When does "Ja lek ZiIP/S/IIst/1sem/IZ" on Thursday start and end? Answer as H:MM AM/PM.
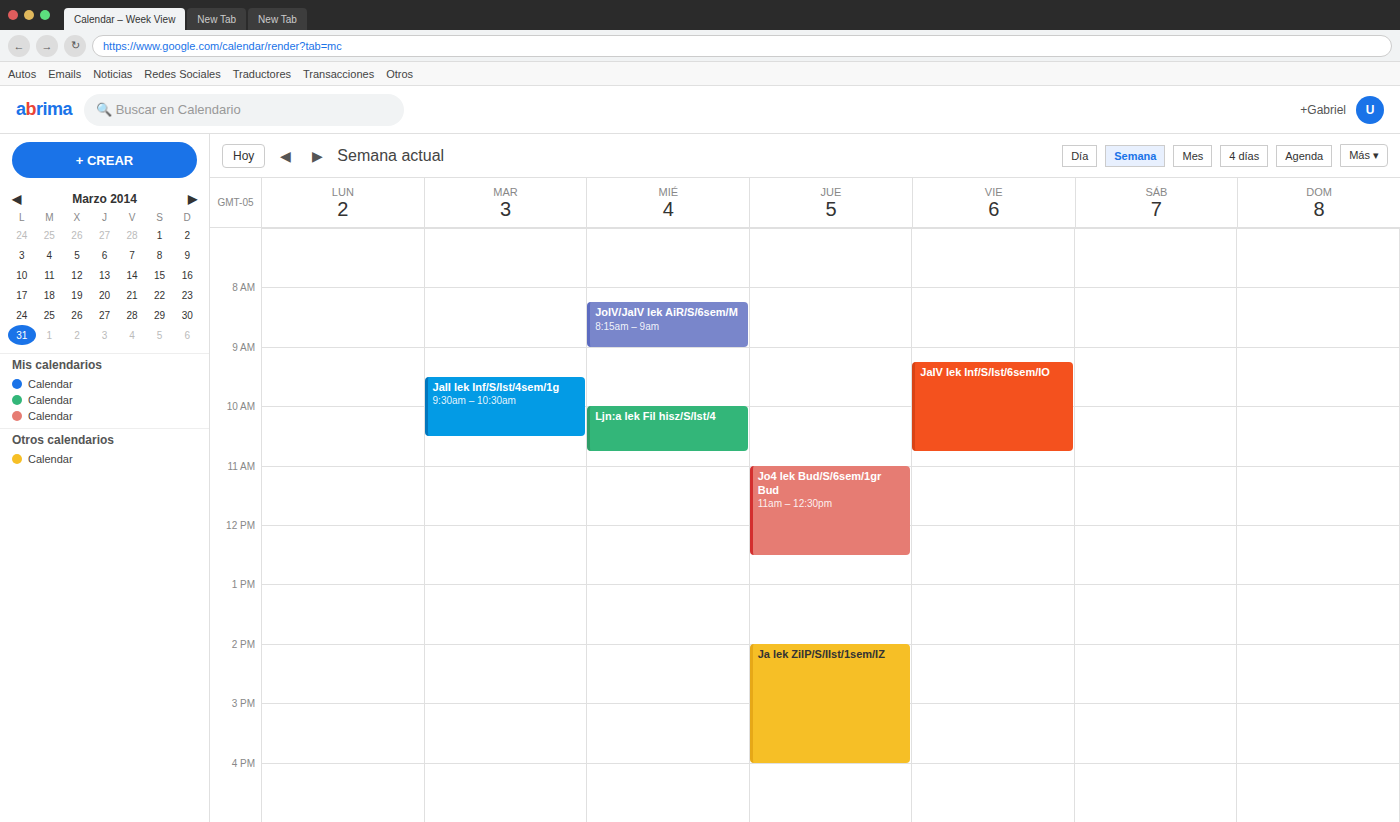
2:00 PM to 4:00 PM